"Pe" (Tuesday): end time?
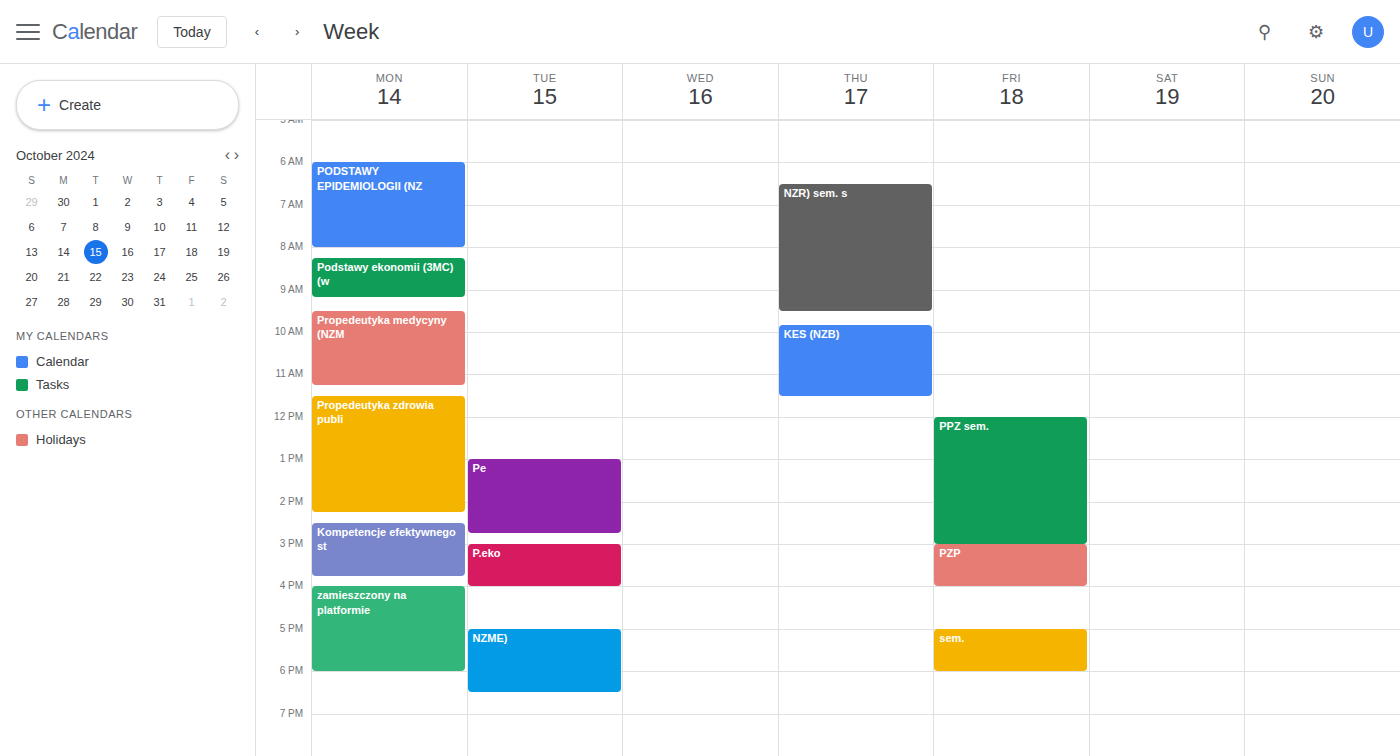
2:45 PM